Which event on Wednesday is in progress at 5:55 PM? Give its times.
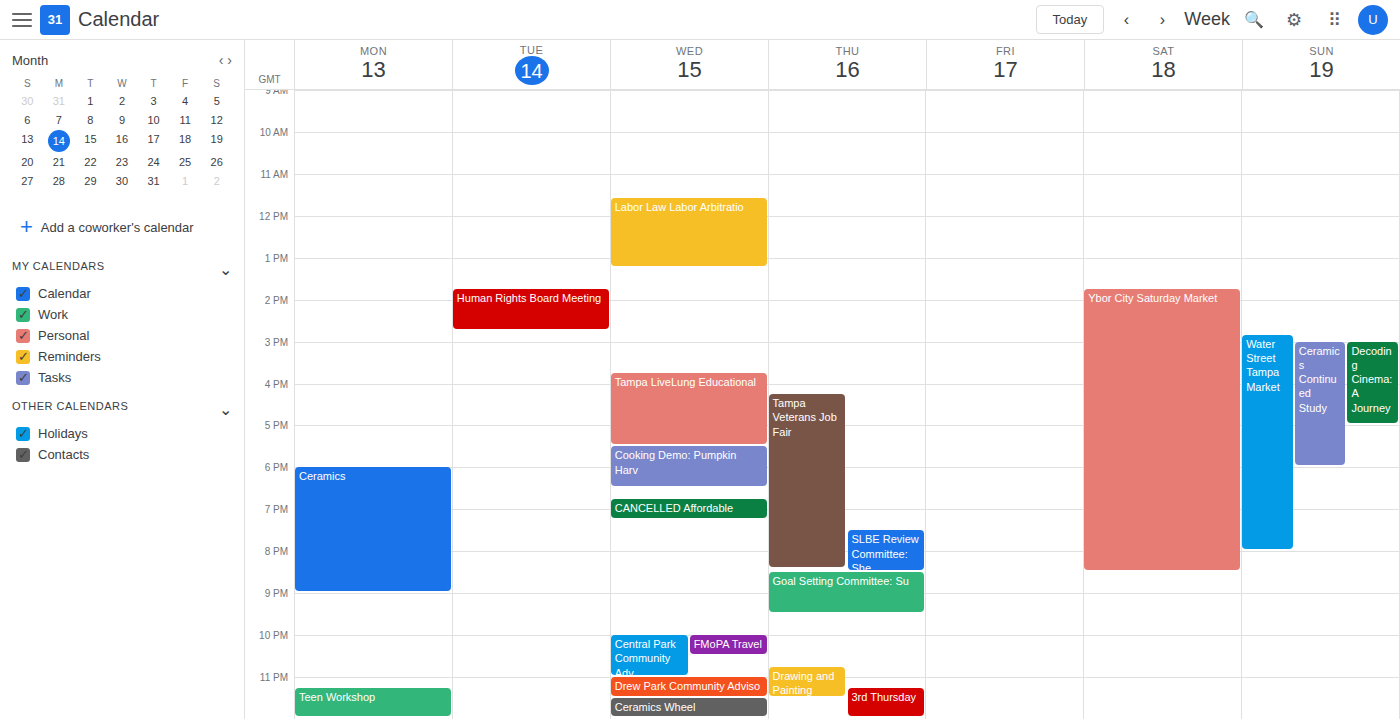
"Cooking Demo: Pumpkin Harv", 5:30 PM to 6:30 PM